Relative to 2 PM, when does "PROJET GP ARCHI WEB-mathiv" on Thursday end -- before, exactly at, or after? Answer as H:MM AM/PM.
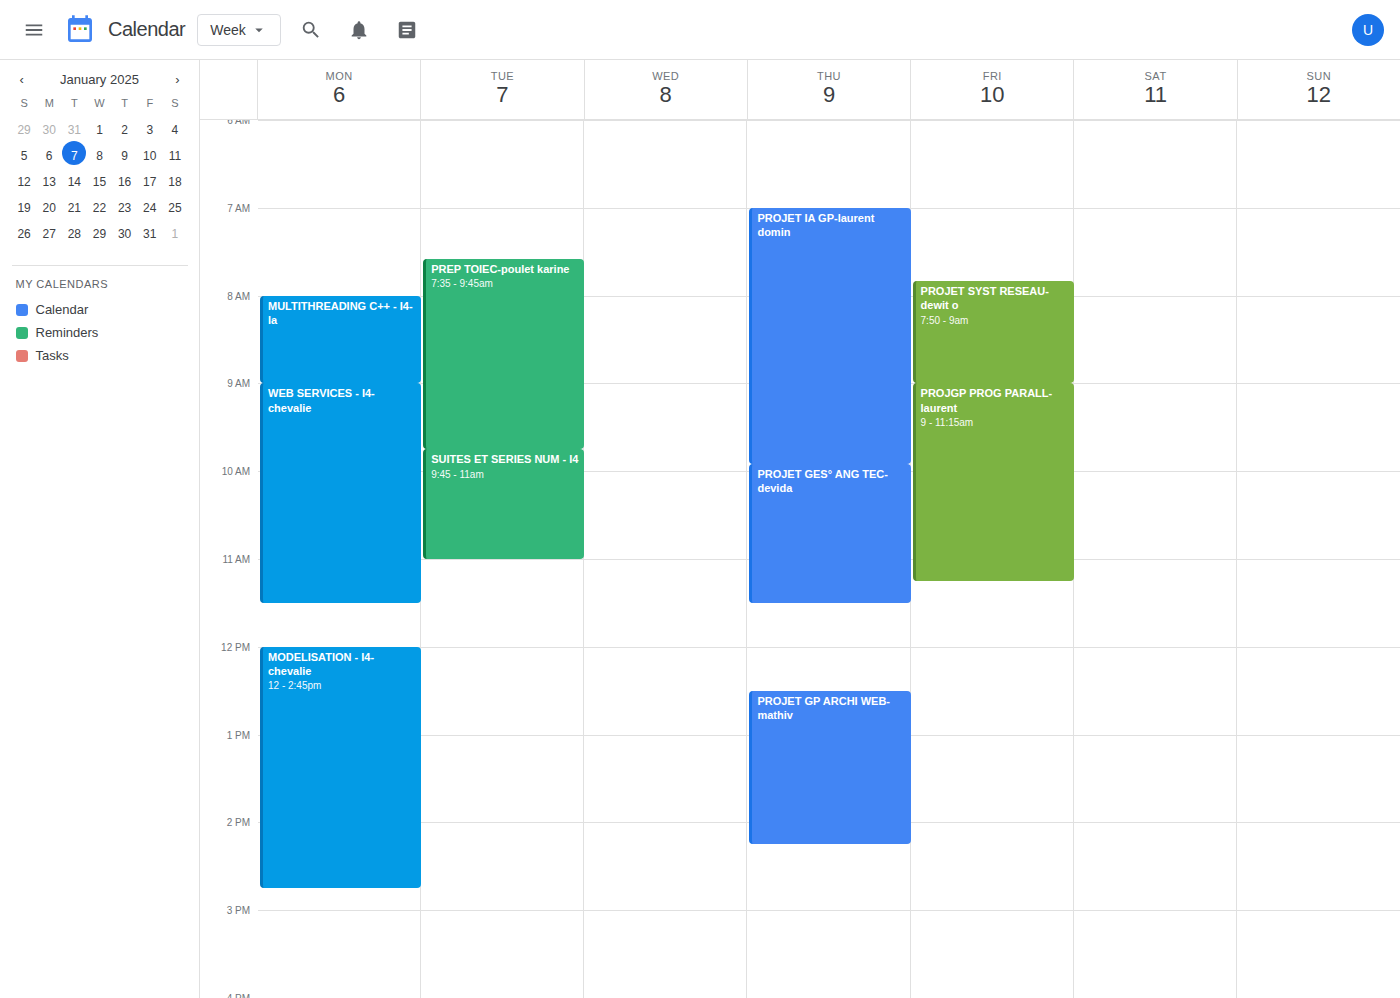
2:15 PM -- after 2 PM, 15 minutes below the 2 PM line.